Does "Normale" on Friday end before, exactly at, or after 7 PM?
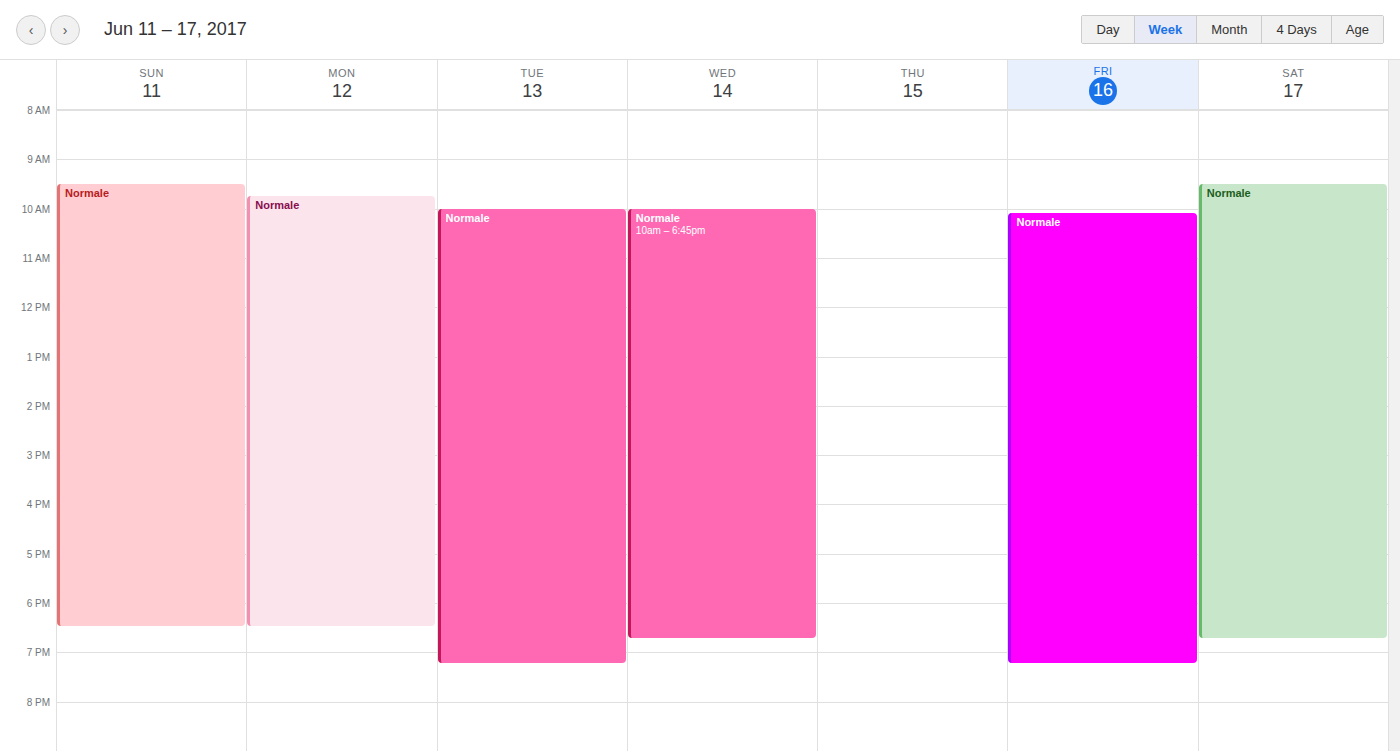
7:15 PM -- after 7 PM, 15 minutes below the 7 PM line.